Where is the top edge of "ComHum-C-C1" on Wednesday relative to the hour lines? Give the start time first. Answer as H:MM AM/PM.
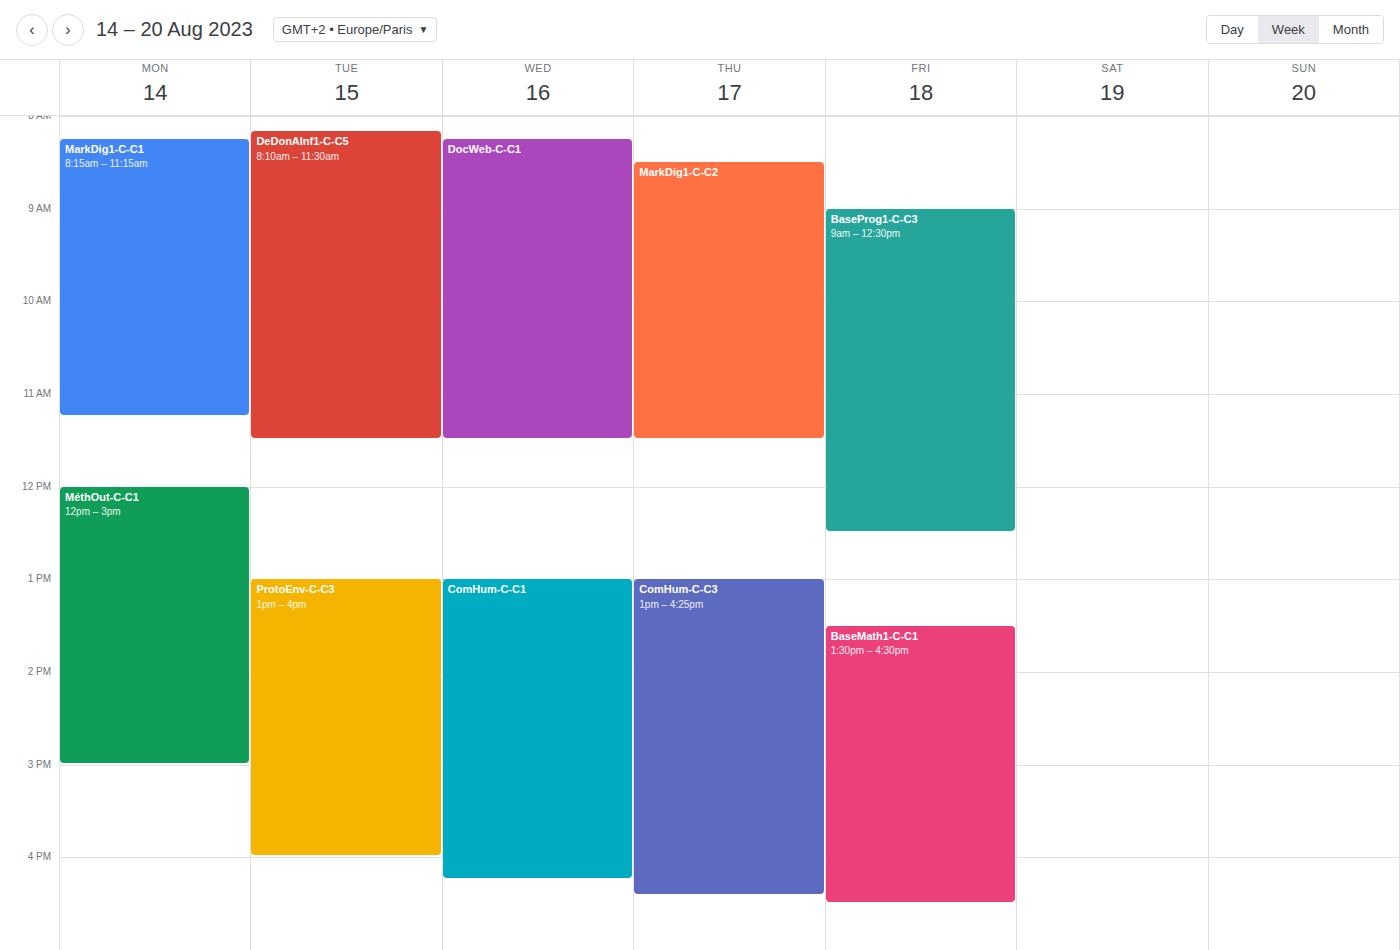
1:00 PM -- exactly on the 1 PM line.